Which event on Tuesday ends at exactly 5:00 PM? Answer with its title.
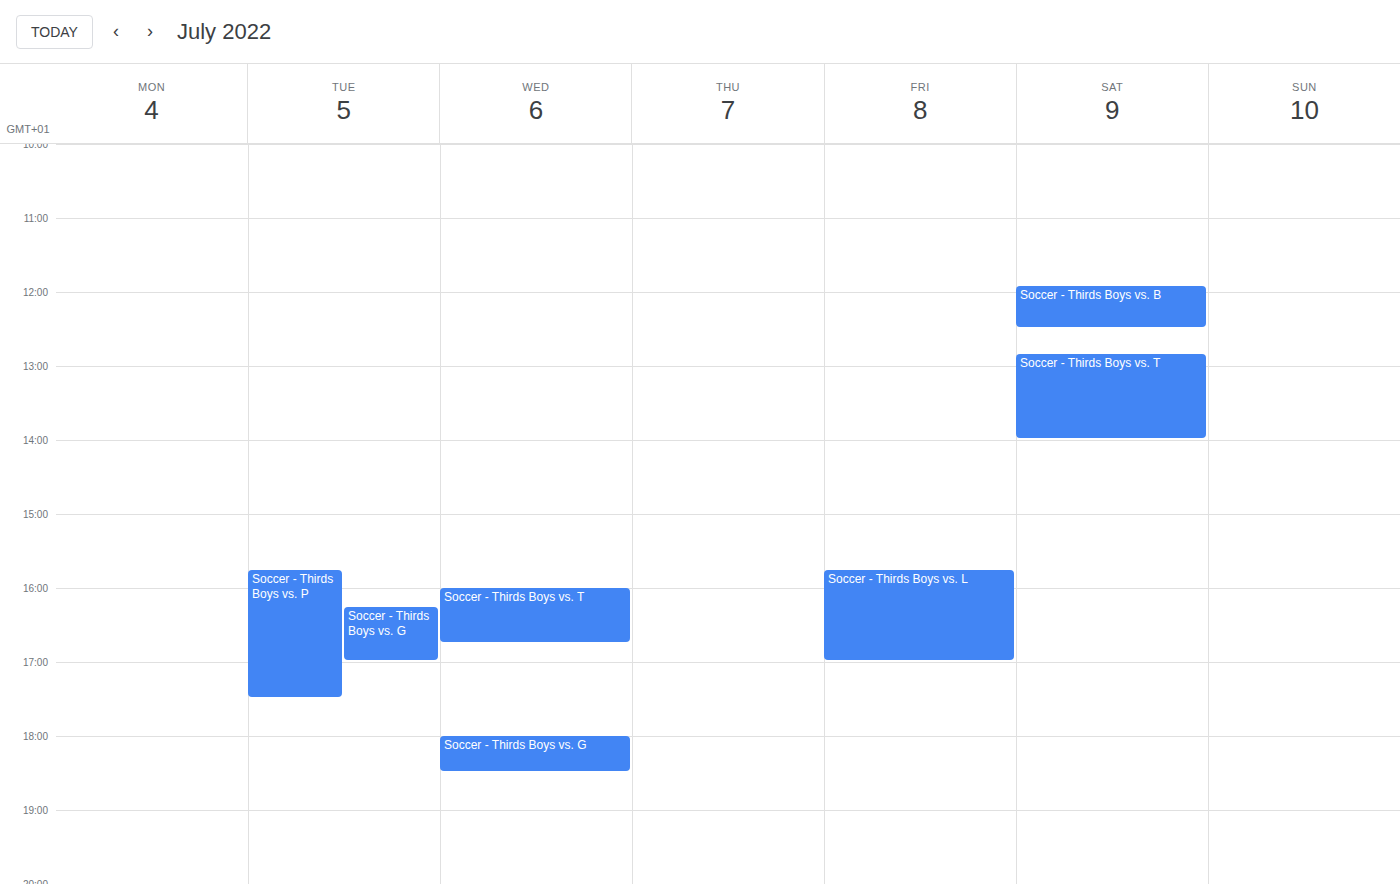
"Soccer - Thirds Boys vs. G"